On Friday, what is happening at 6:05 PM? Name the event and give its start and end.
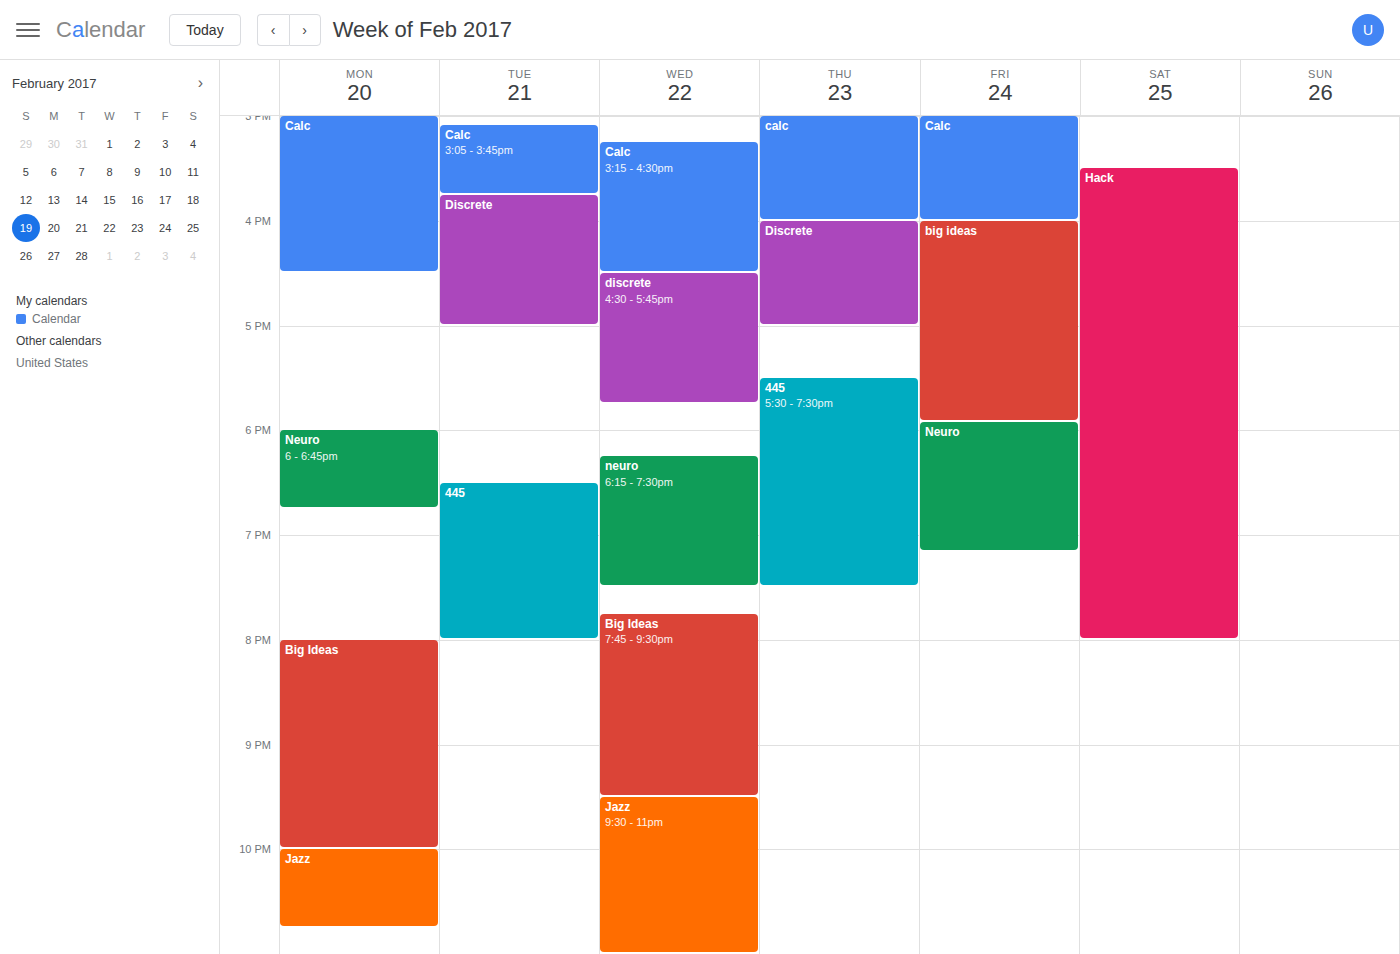
"Neuro", 5:55 PM to 7:10 PM